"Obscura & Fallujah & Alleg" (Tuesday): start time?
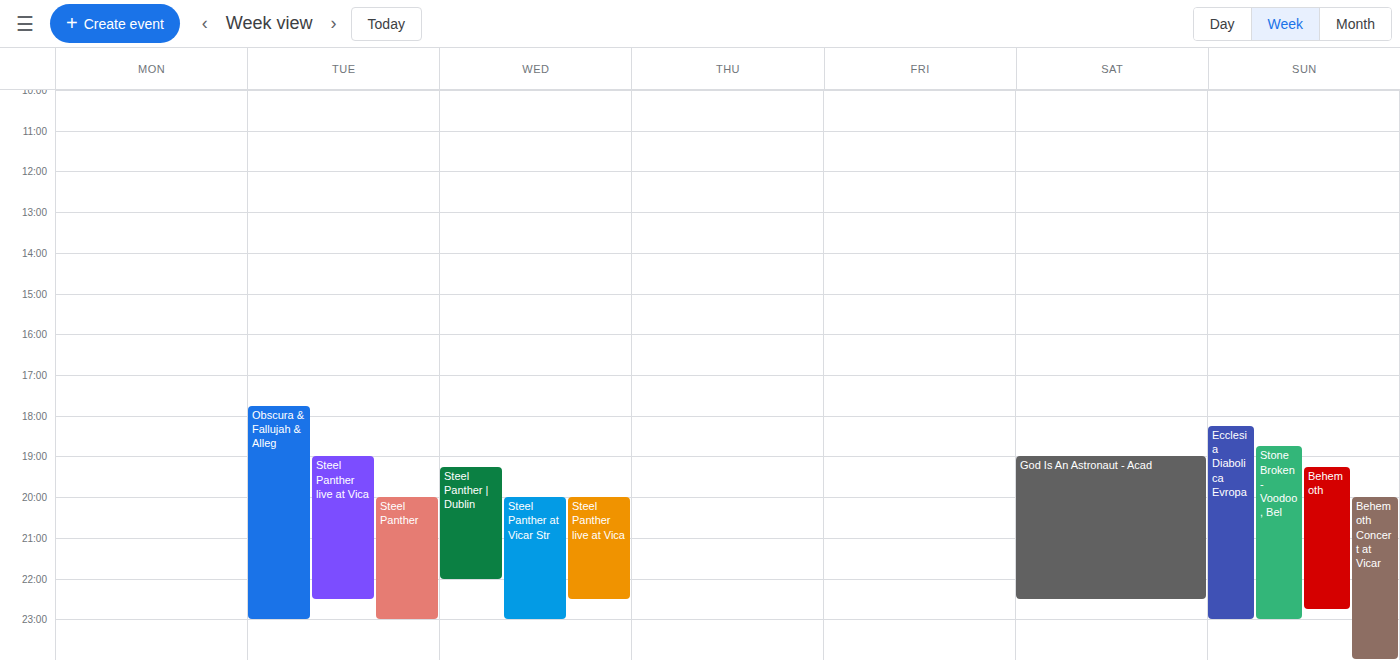
5:45 PM